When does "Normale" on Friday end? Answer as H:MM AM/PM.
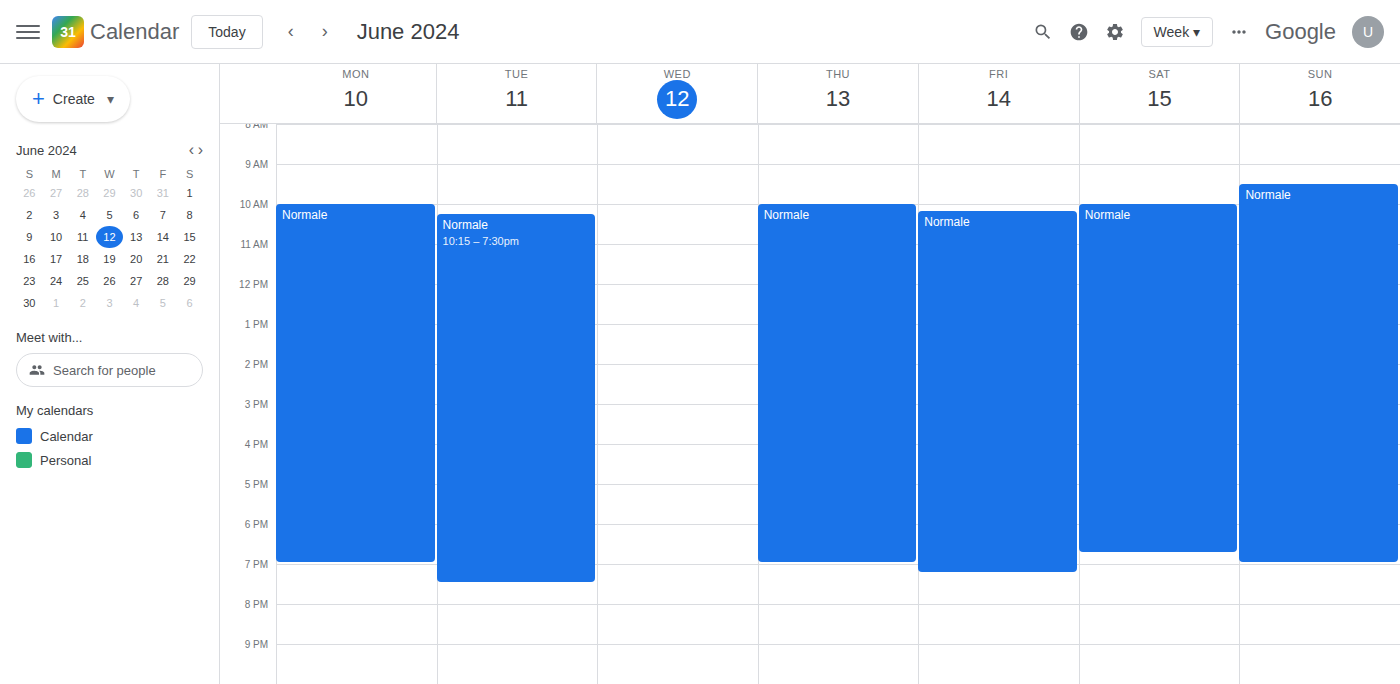
7:15 PM